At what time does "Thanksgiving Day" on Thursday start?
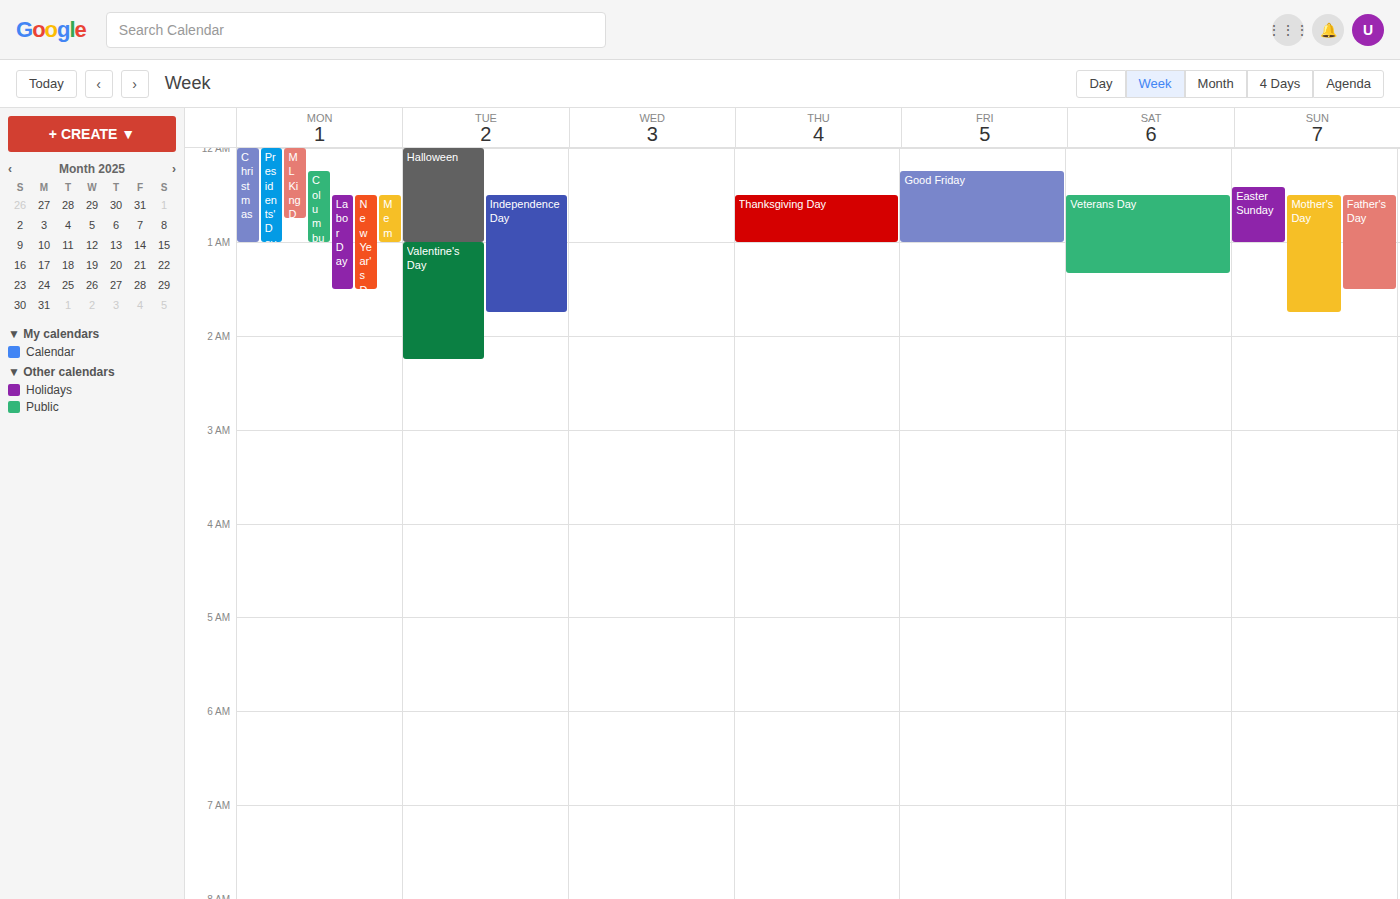
12:30 AM